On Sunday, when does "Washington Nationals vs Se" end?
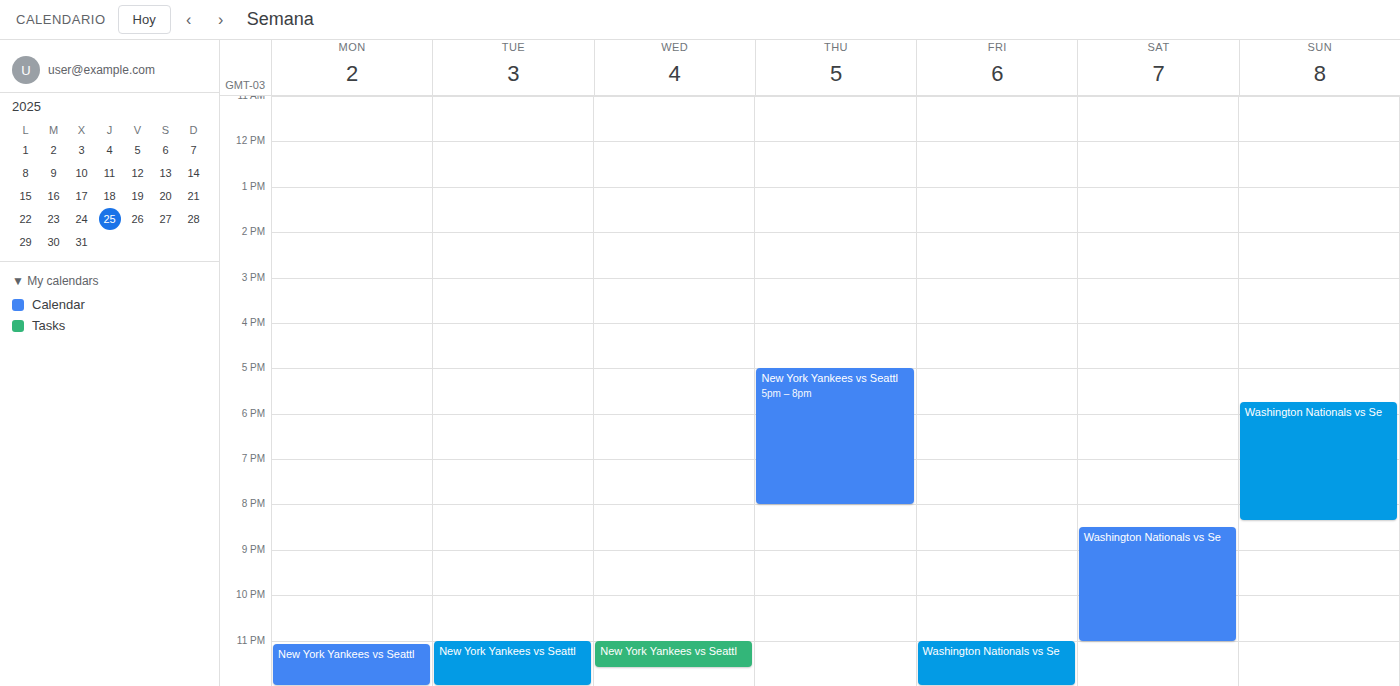
8:20 PM